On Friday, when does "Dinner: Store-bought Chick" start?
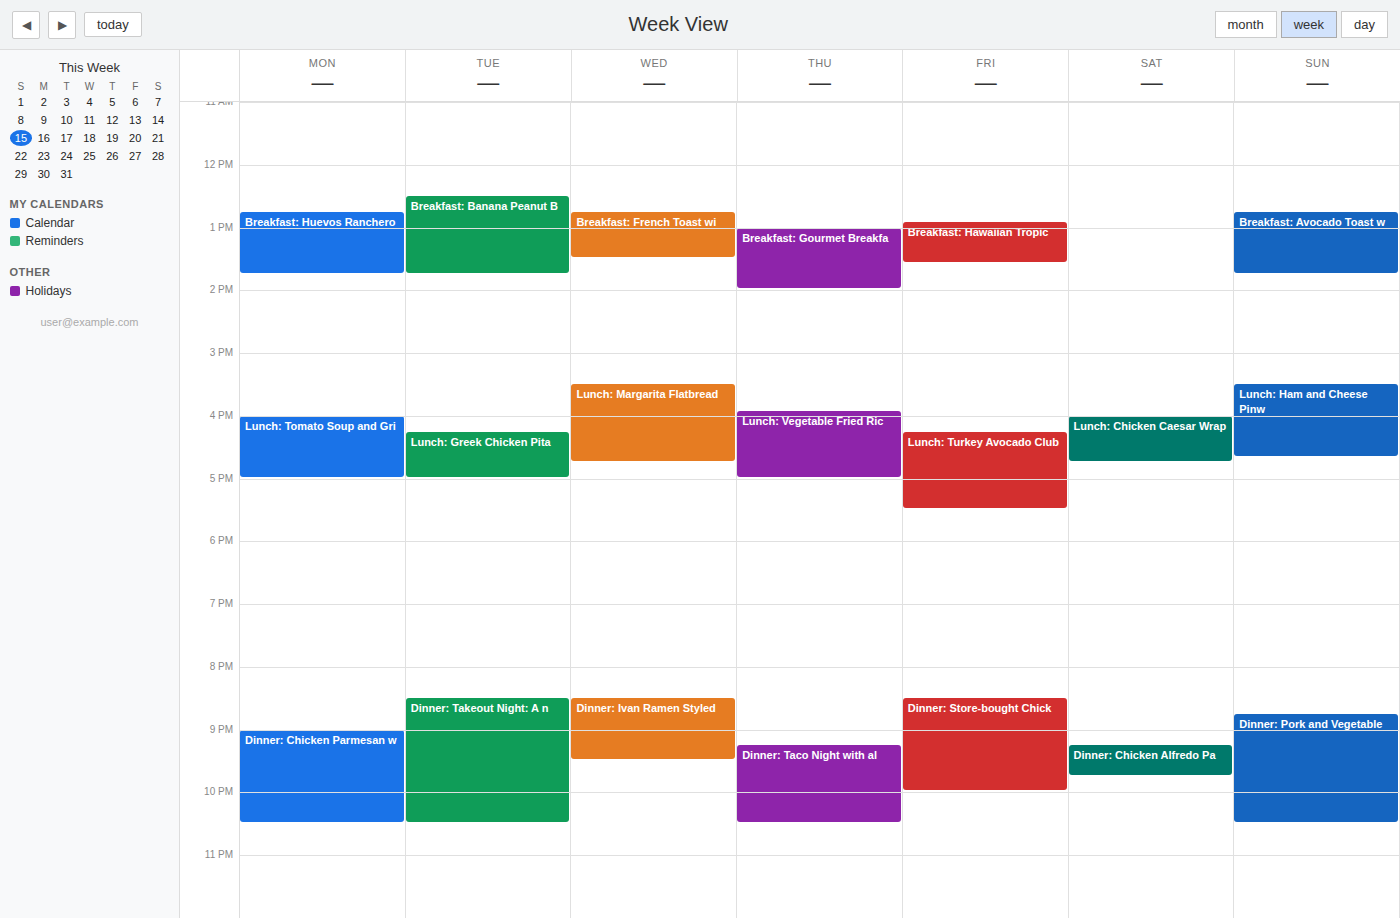
8:30 PM